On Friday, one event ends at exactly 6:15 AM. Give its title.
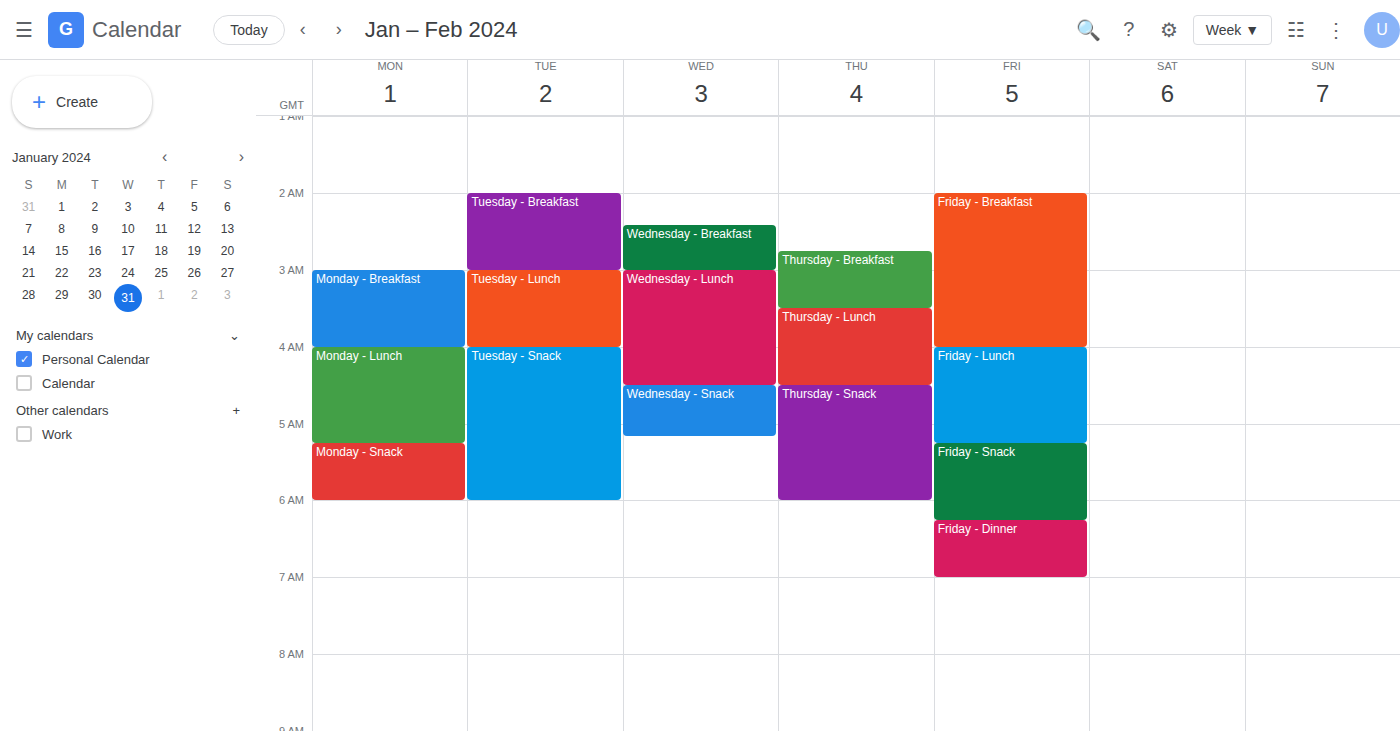
"Friday - Snack"